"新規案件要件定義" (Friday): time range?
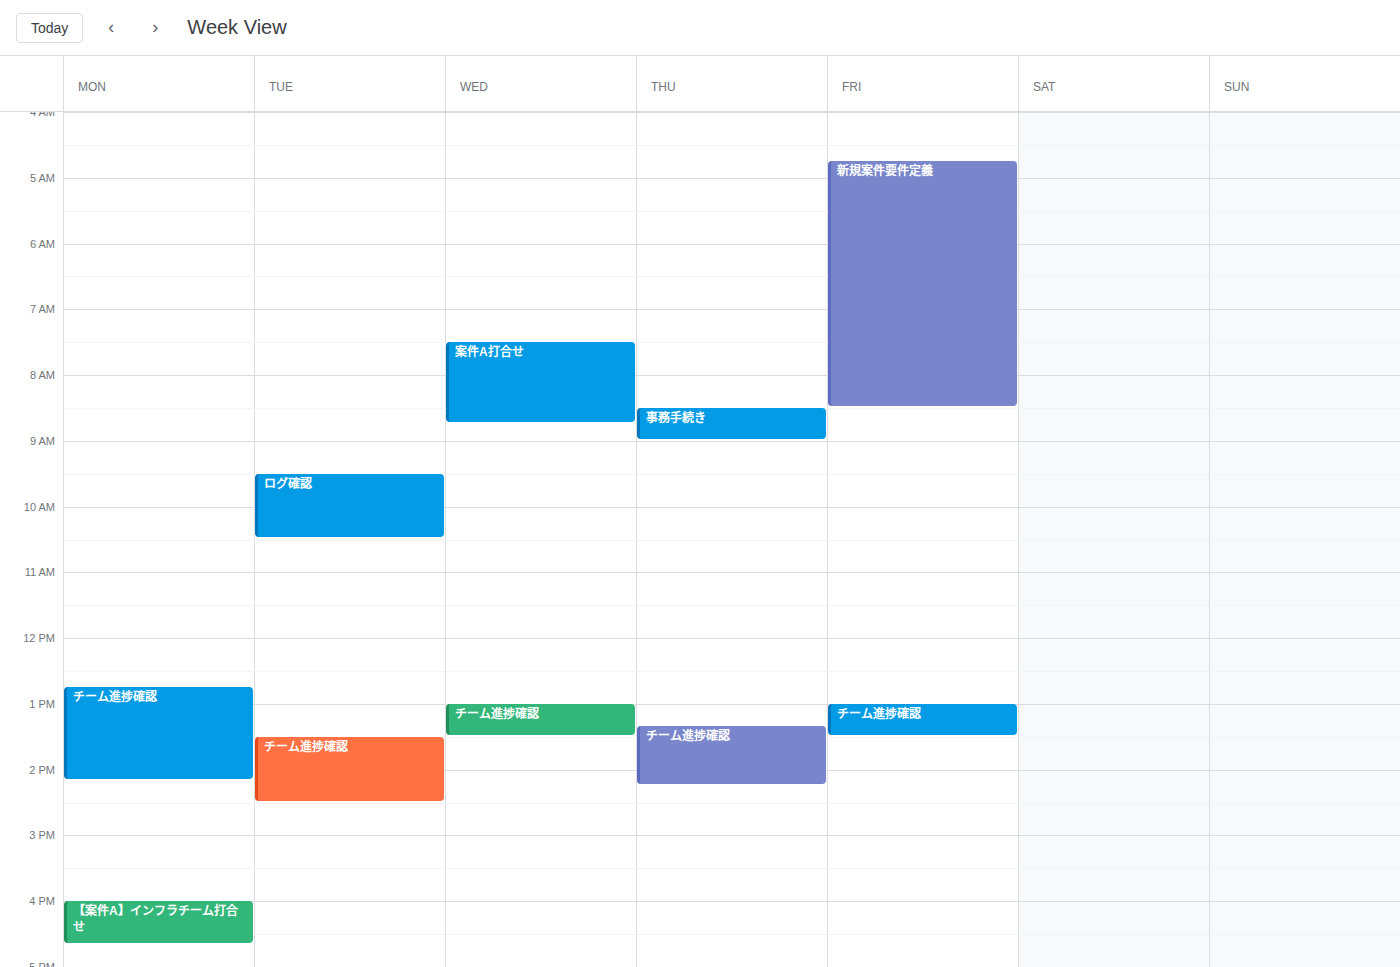
4:45 AM to 8:30 AM